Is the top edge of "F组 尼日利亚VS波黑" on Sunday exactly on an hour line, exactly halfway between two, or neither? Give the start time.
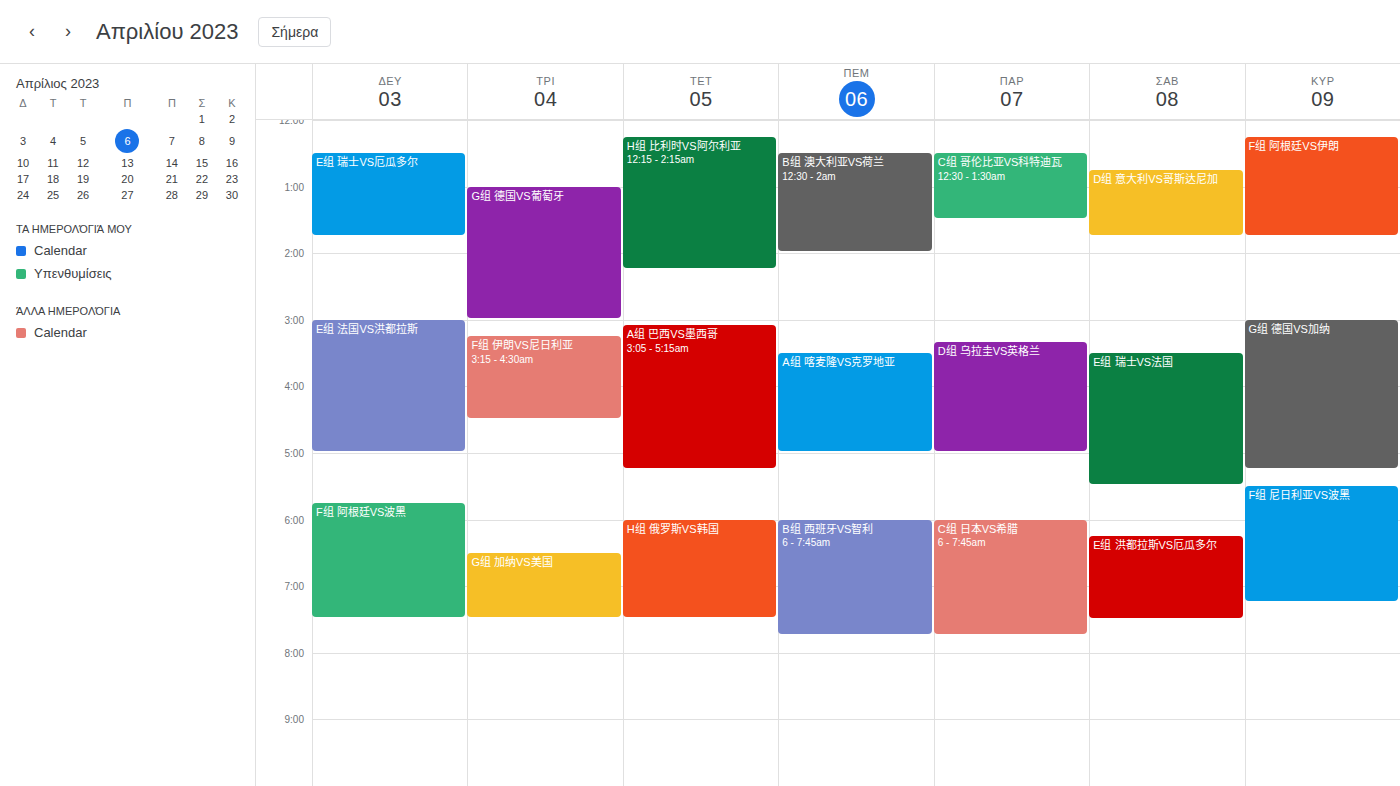
5:30 AM -- halfway between the 5 AM and 6 AM lines.